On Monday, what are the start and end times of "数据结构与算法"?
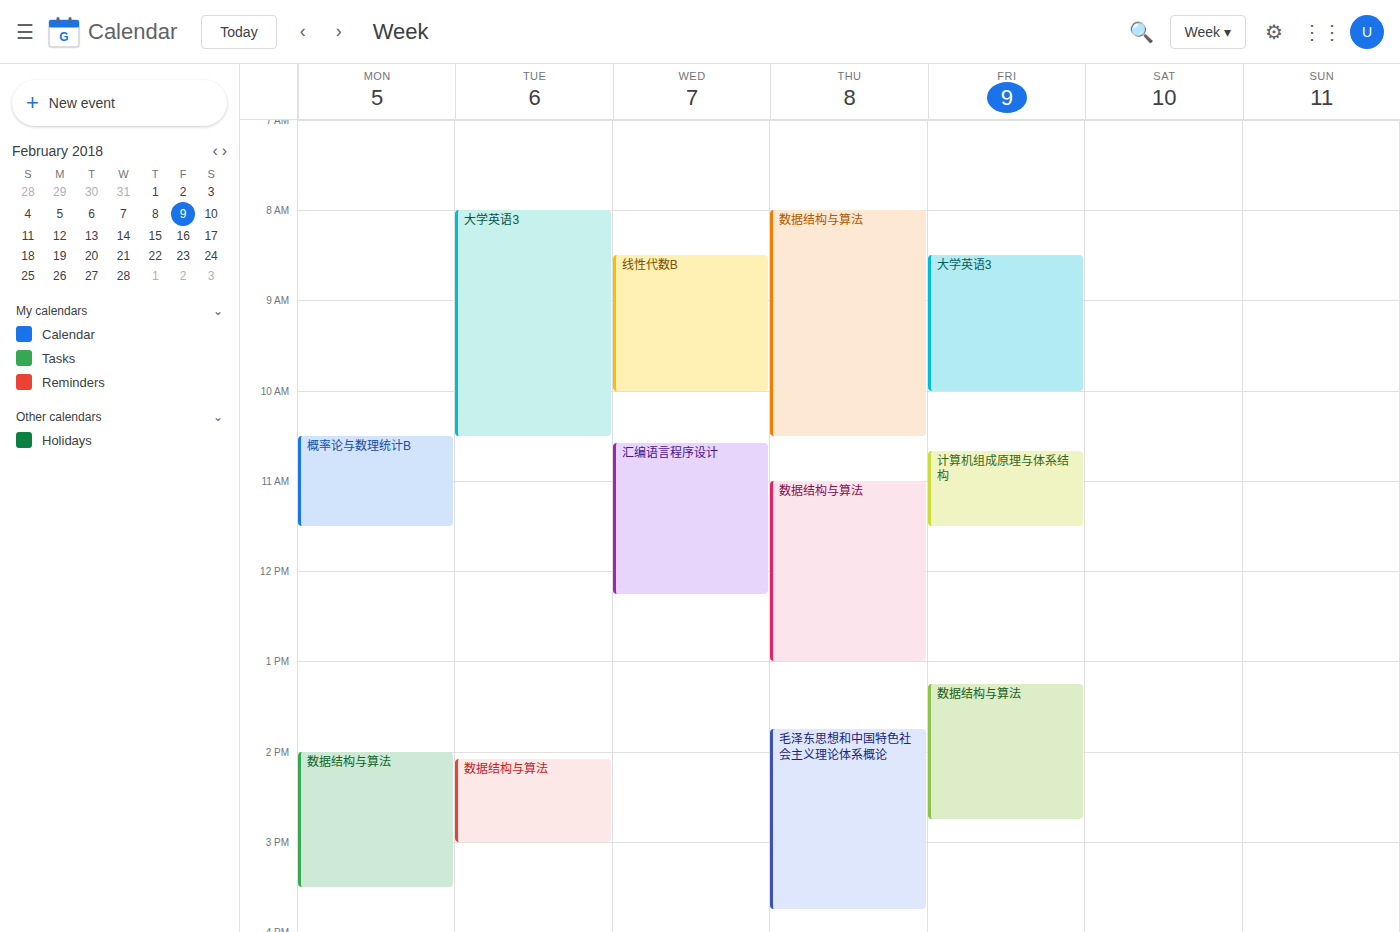
2:00 PM to 3:30 PM